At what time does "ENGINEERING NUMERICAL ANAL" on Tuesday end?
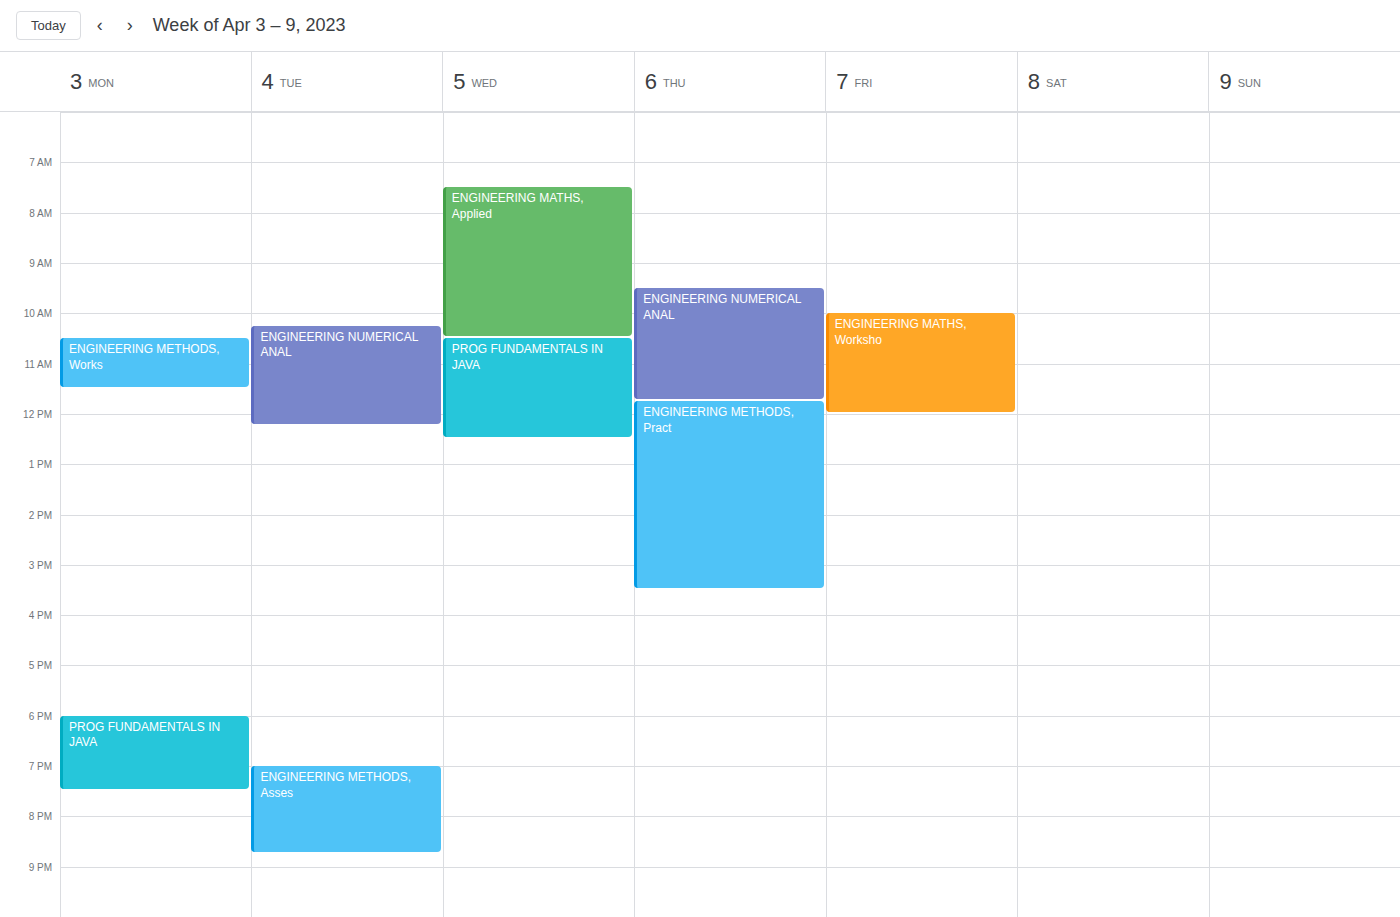
12:15 PM